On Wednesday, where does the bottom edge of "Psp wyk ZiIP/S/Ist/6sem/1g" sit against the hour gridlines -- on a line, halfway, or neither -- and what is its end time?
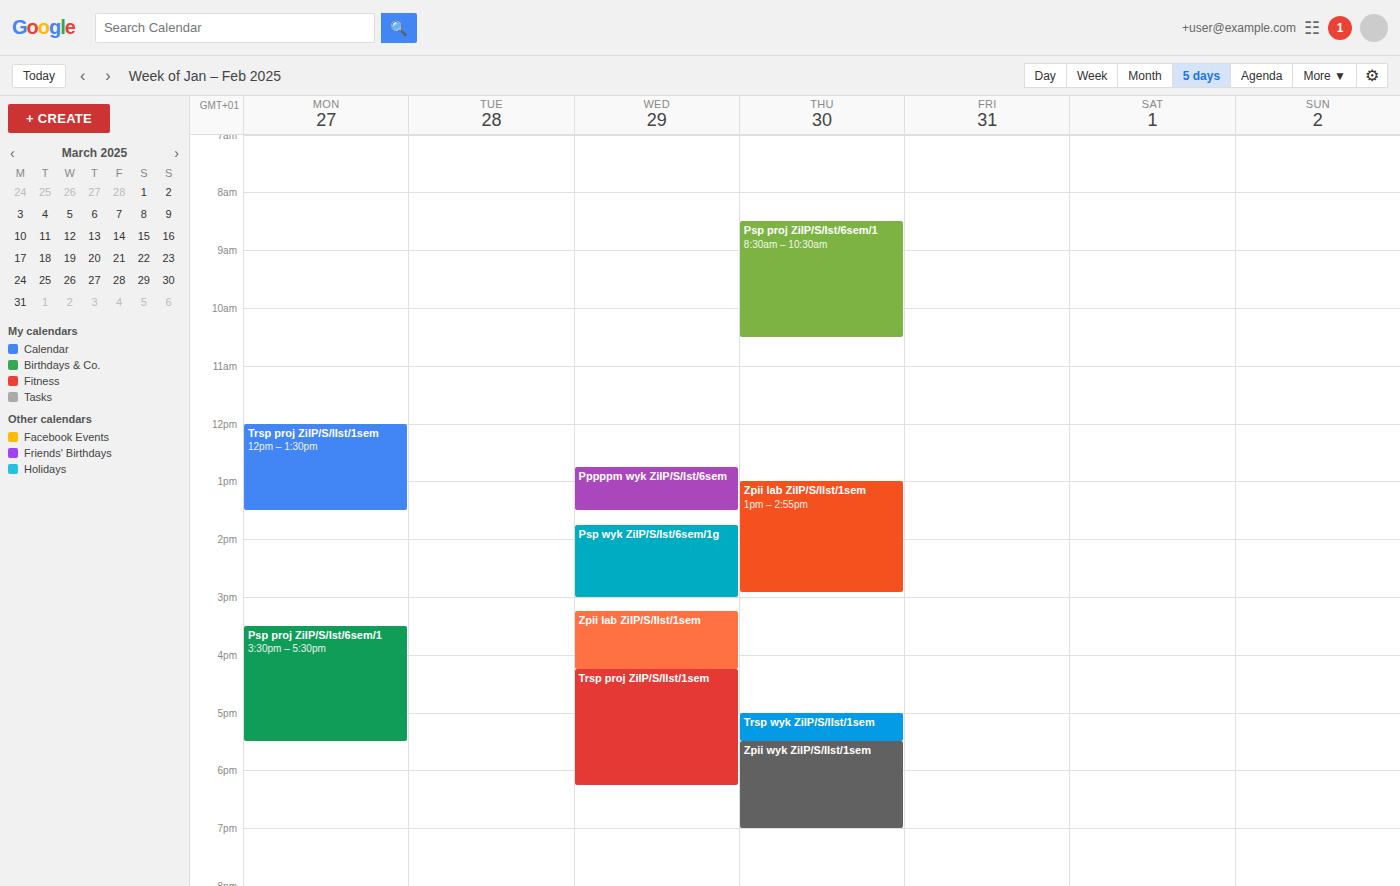
3:00 PM -- exactly on the 3 PM line.